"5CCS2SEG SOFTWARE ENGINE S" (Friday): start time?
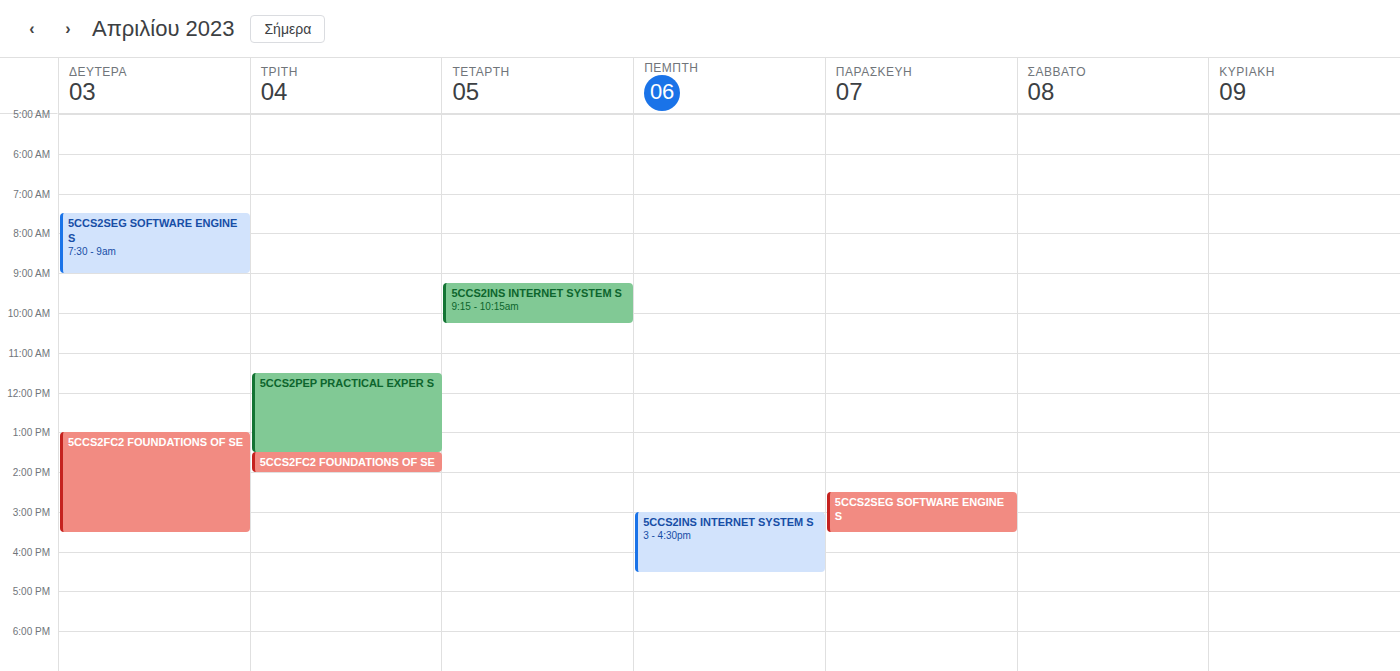
2:30 PM